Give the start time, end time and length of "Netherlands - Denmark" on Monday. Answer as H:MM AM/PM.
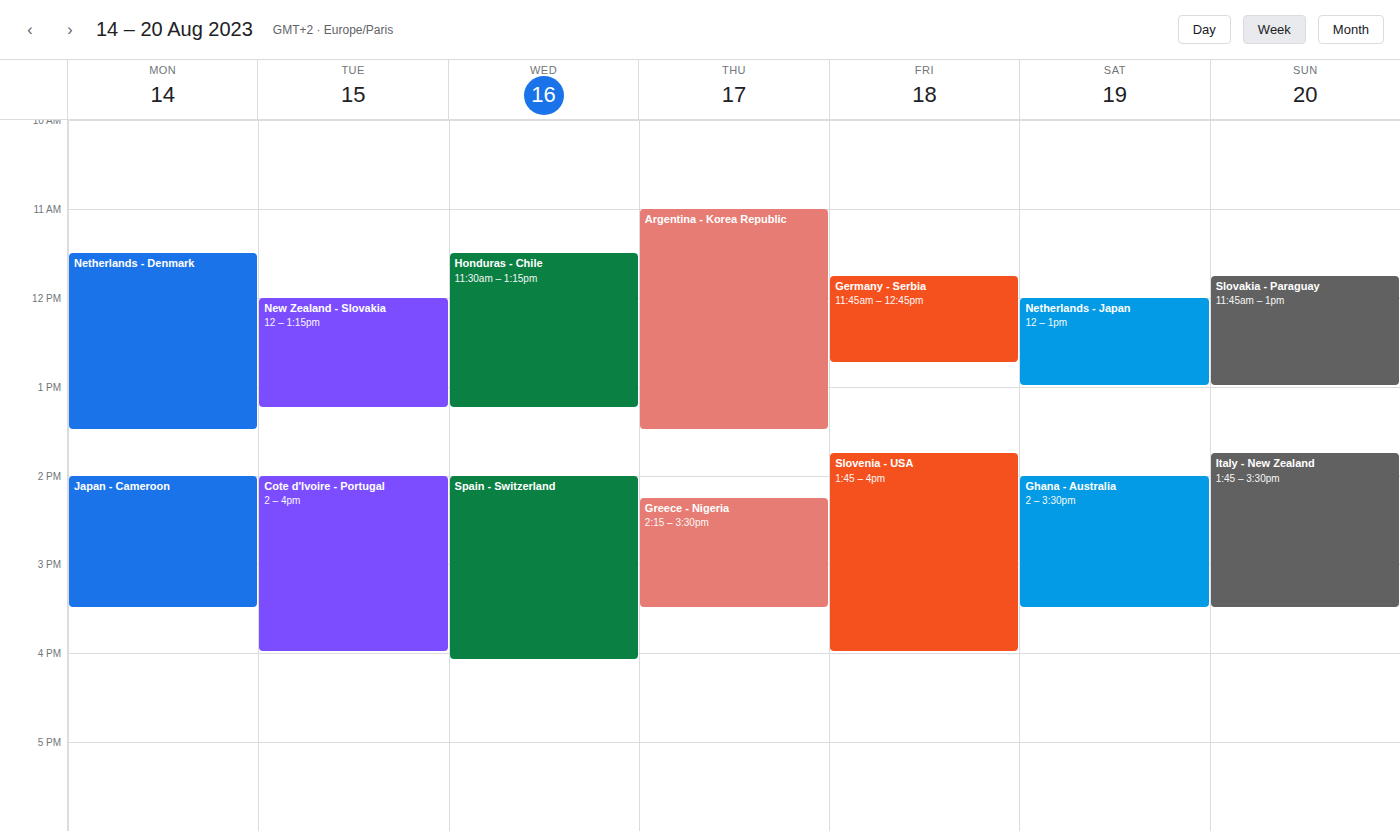
11:30 AM to 1:30 PM, 2 hours